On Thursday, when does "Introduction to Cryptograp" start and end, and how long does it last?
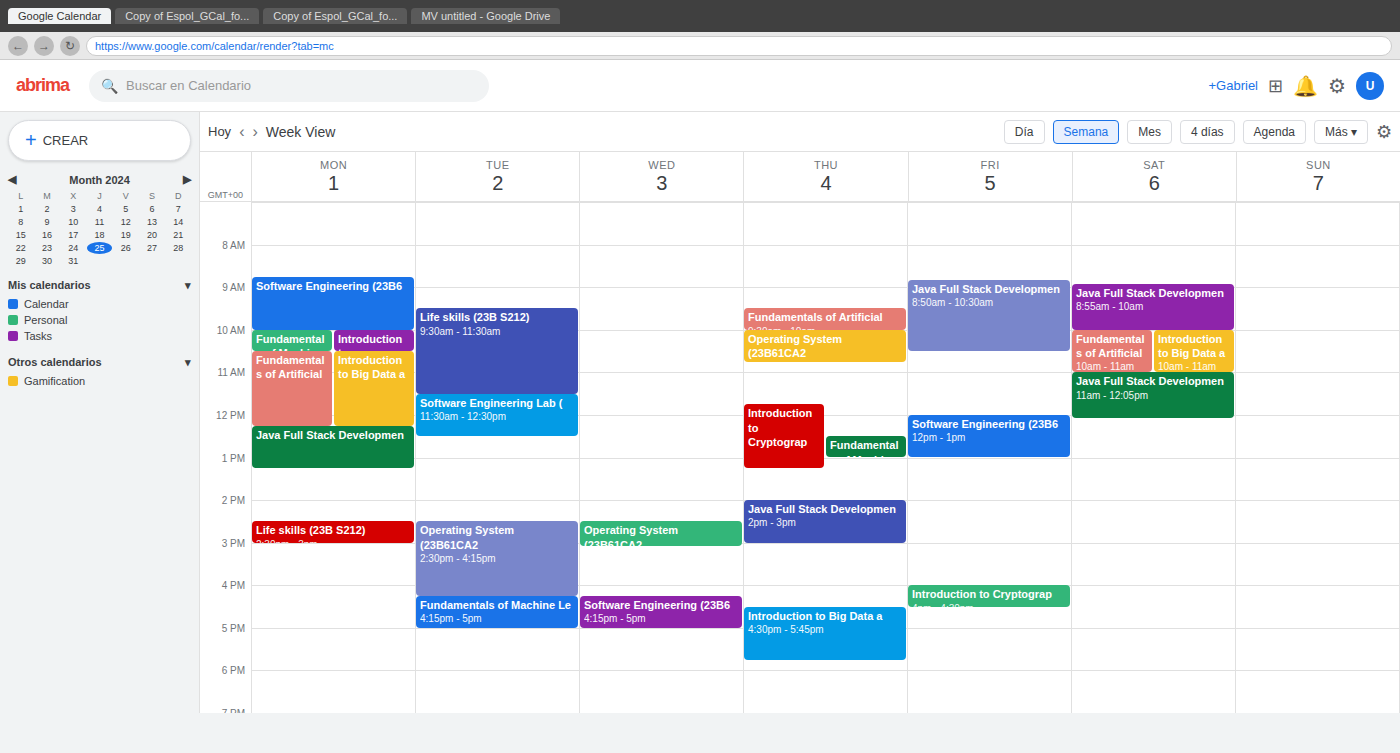
11:45 AM to 1:15 PM, 1 hour 30 minutes